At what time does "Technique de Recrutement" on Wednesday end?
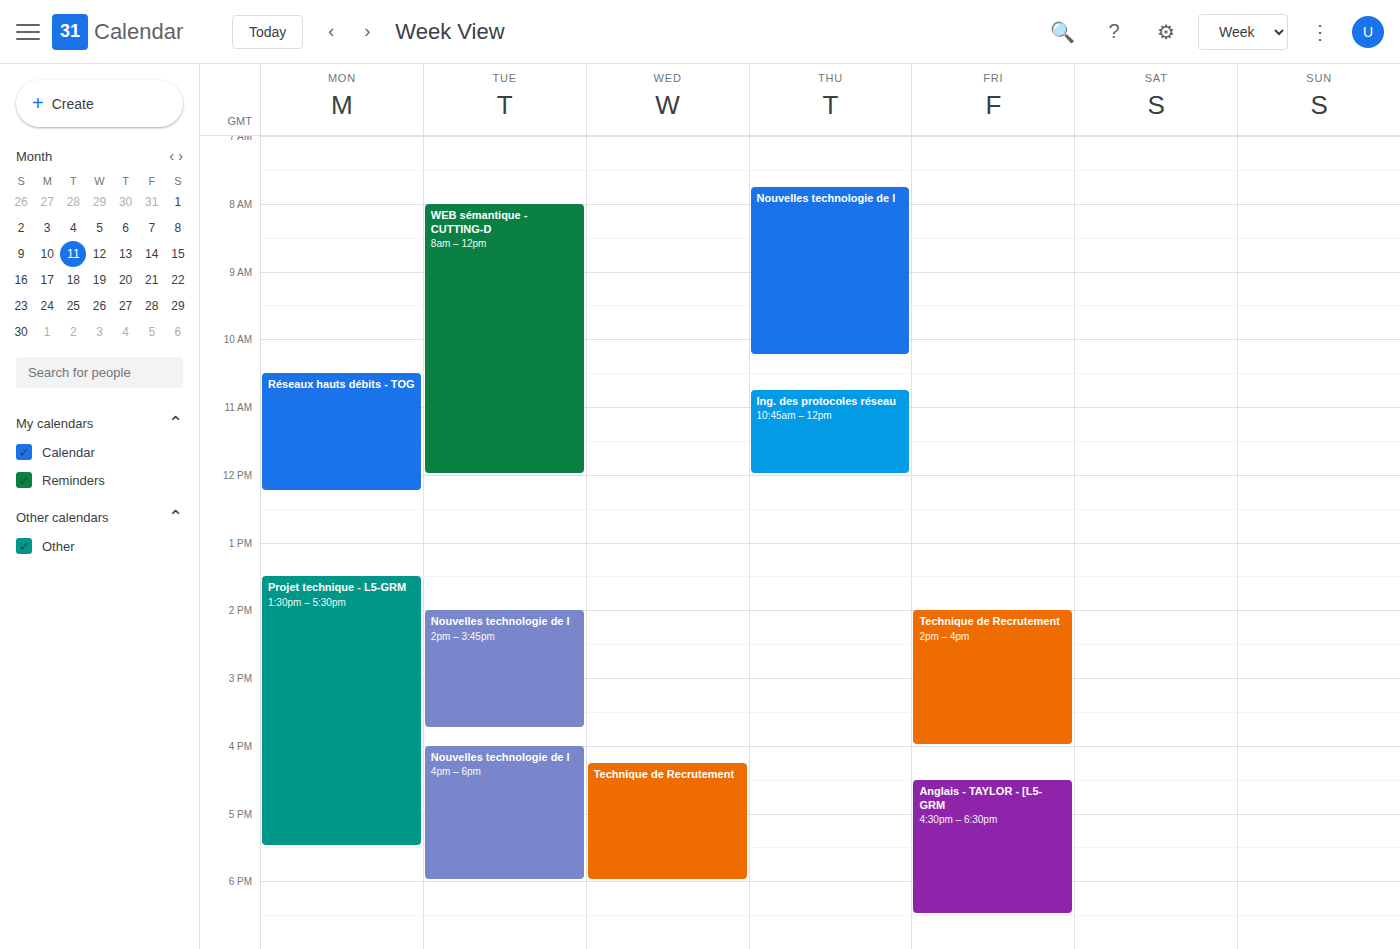
6:00 PM